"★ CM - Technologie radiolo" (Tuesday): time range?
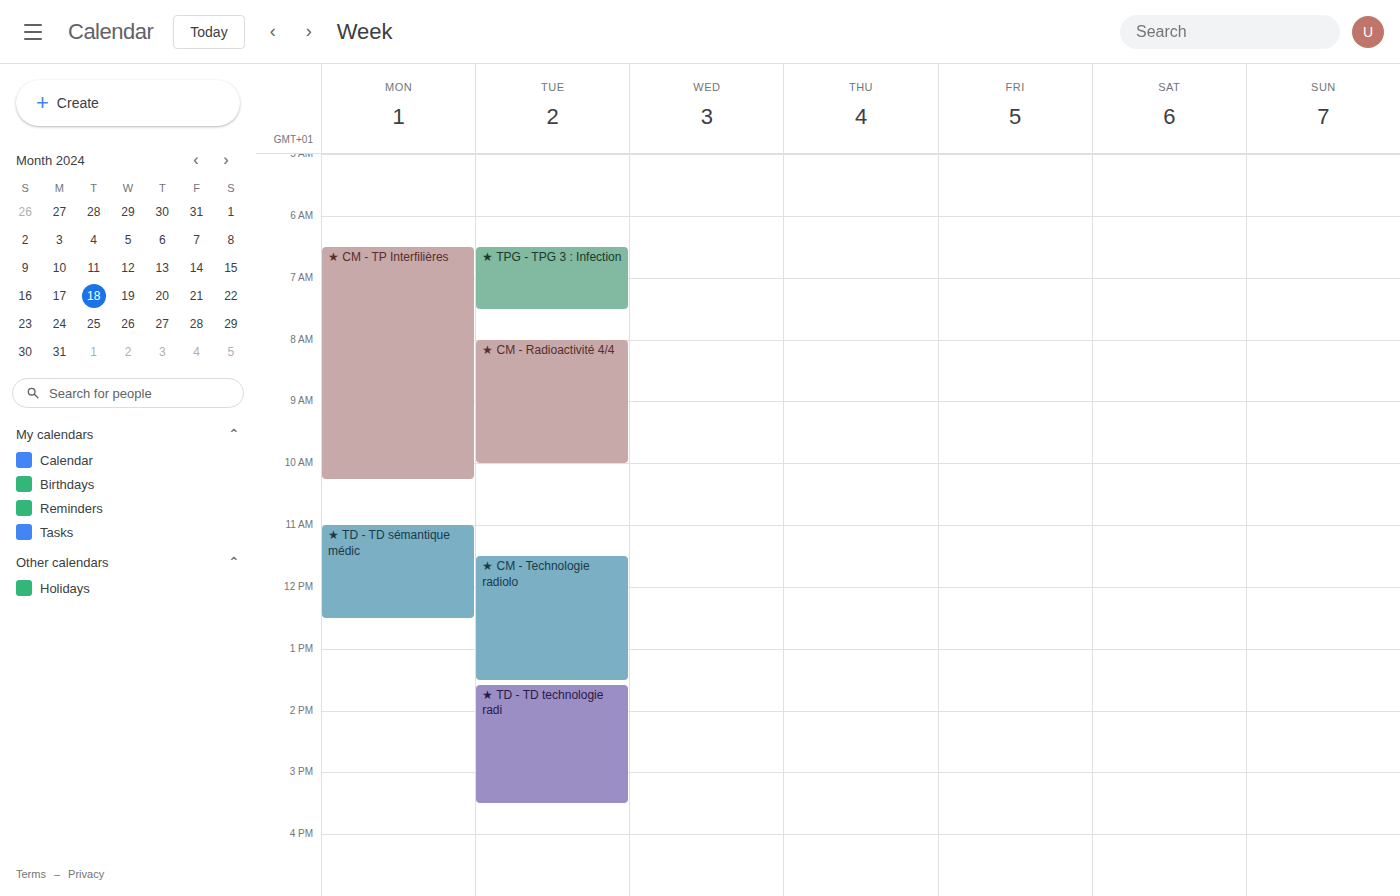
11:30 AM to 1:30 PM